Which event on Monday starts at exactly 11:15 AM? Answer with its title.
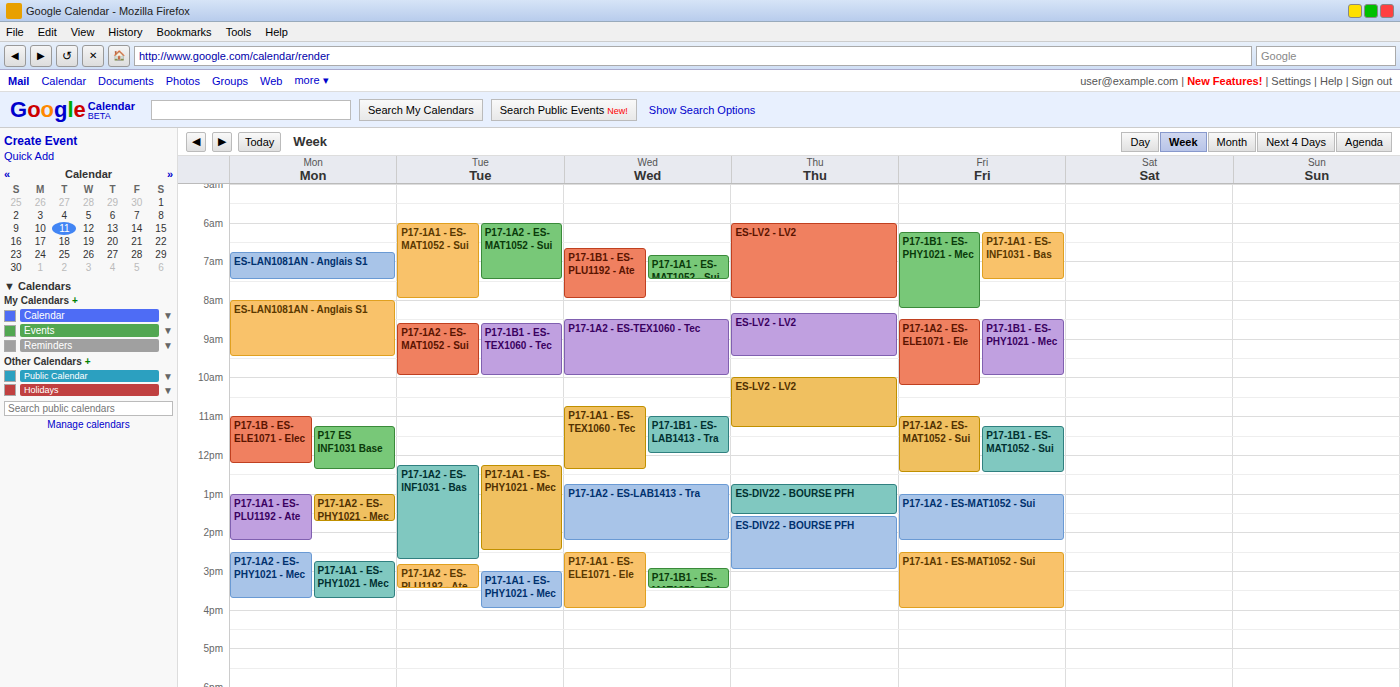
"P17 ES INF1031 Base"